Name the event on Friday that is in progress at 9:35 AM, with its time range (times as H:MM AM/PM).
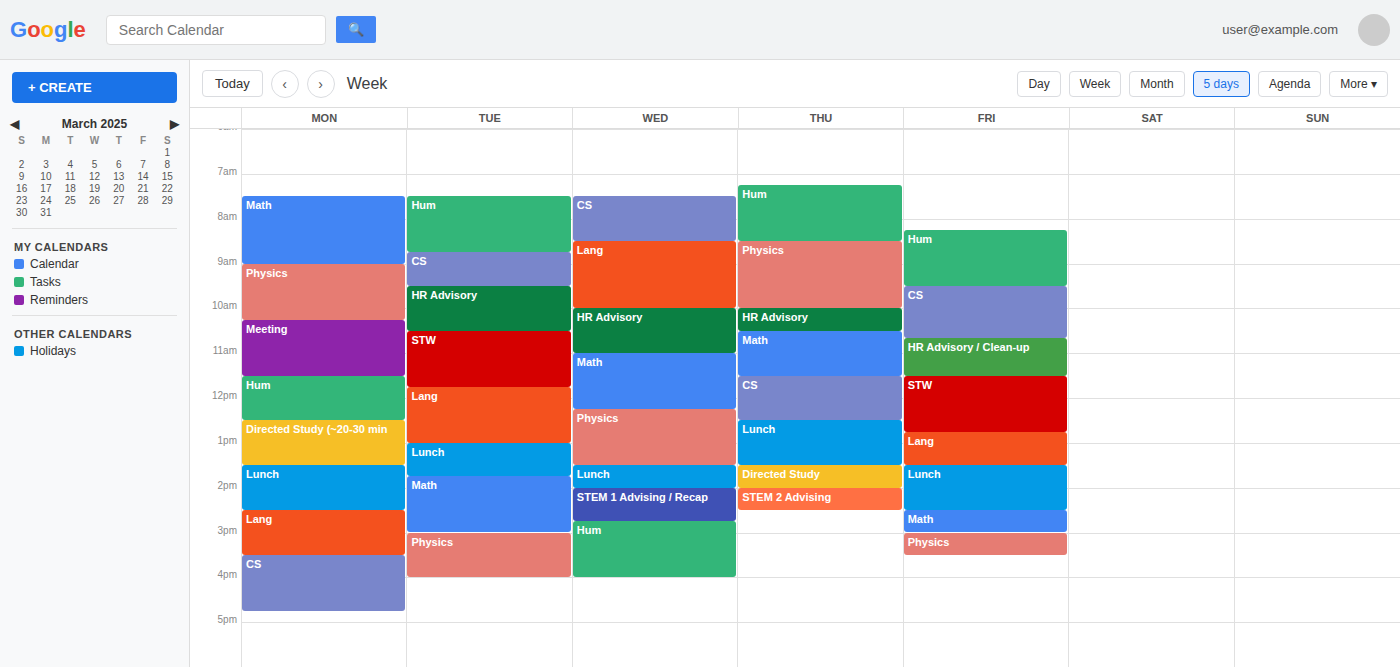
"CS", 9:30 AM to 10:40 AM